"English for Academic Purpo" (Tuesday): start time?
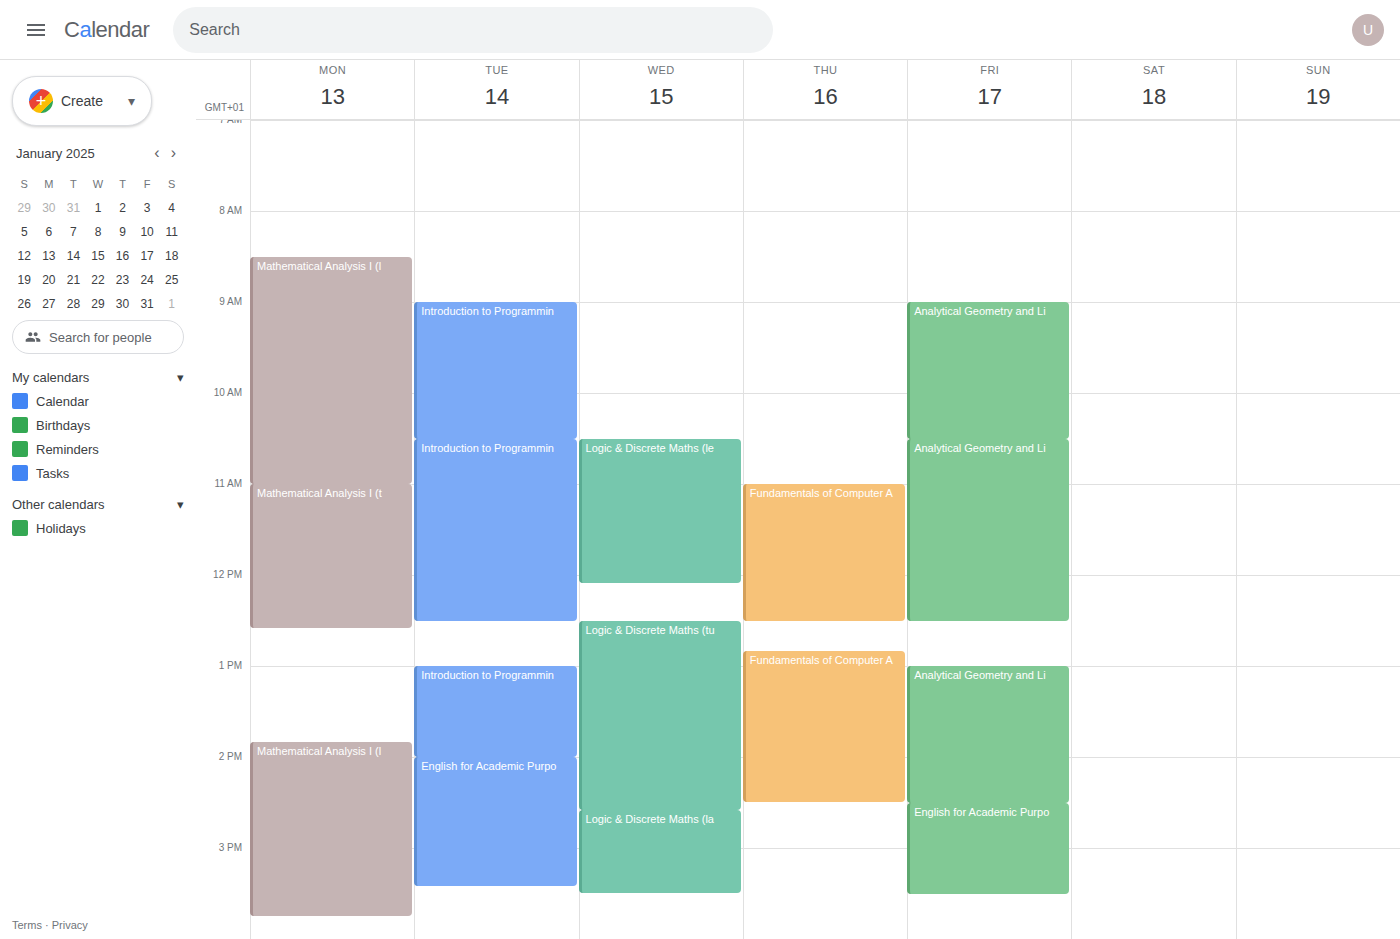
14:00